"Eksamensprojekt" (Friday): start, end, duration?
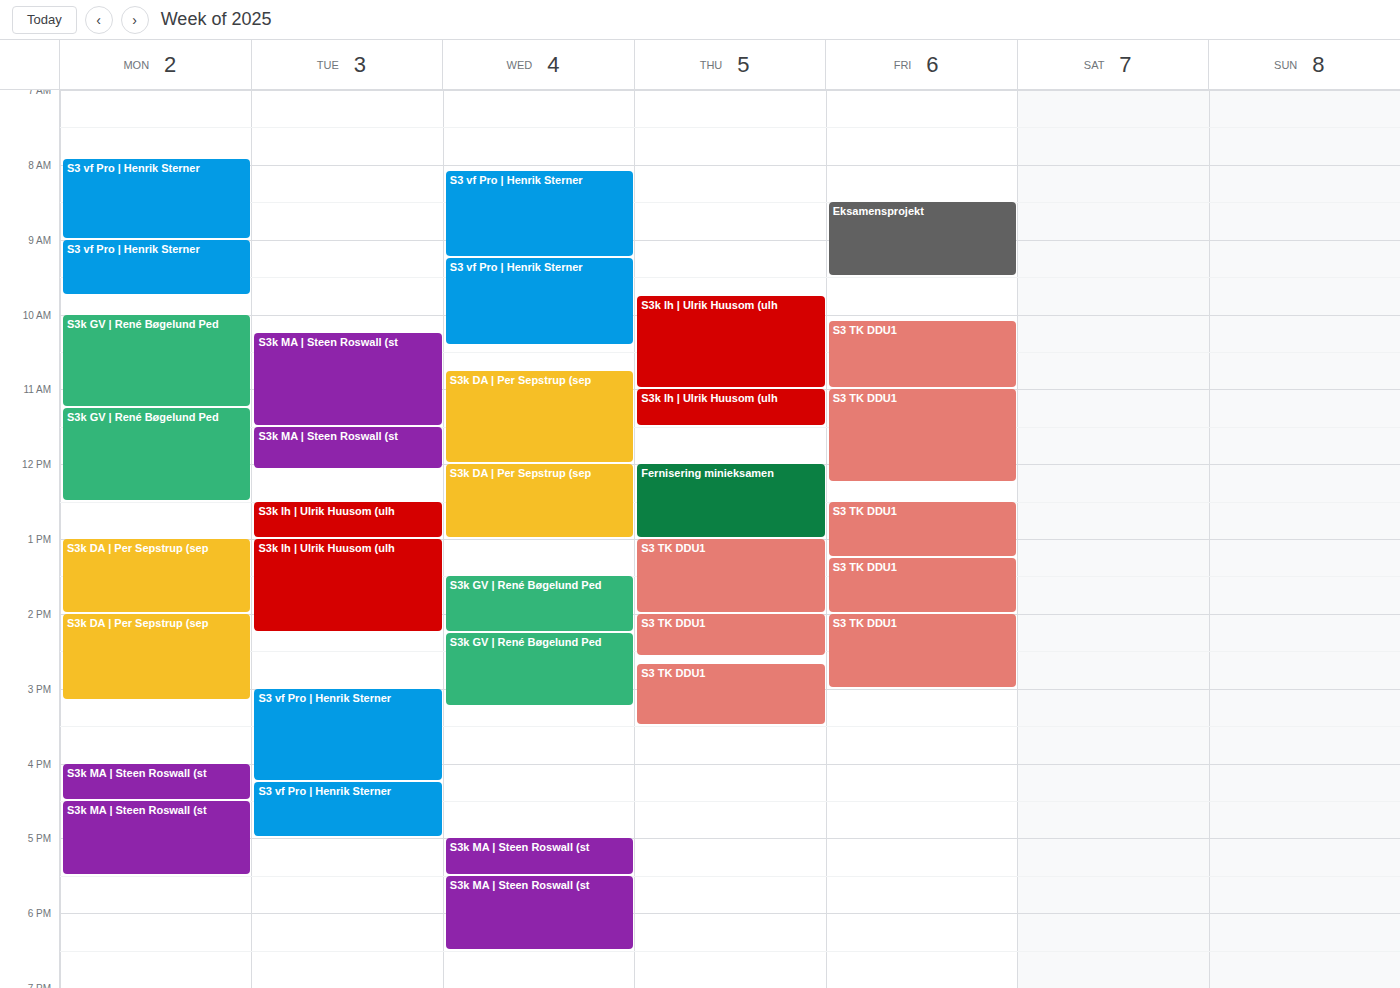
8:30 AM to 9:30 AM, 1 hour